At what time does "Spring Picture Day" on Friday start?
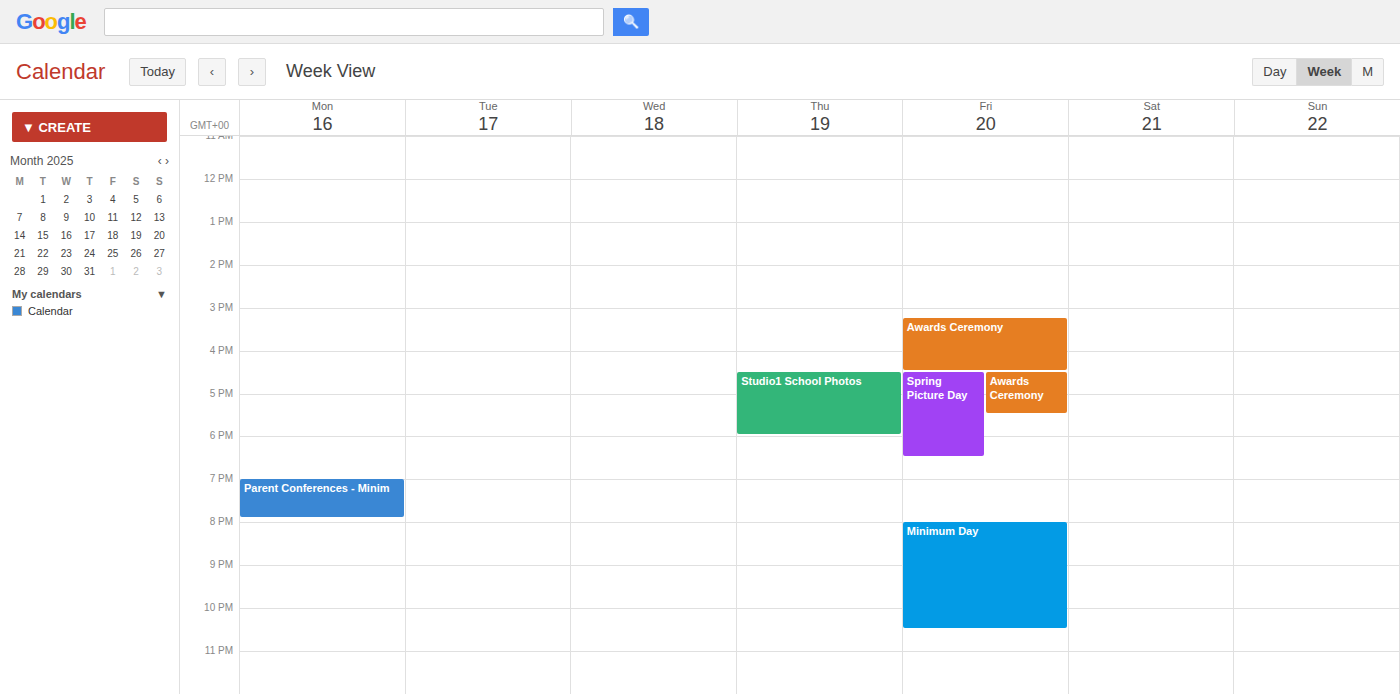
4:30 PM